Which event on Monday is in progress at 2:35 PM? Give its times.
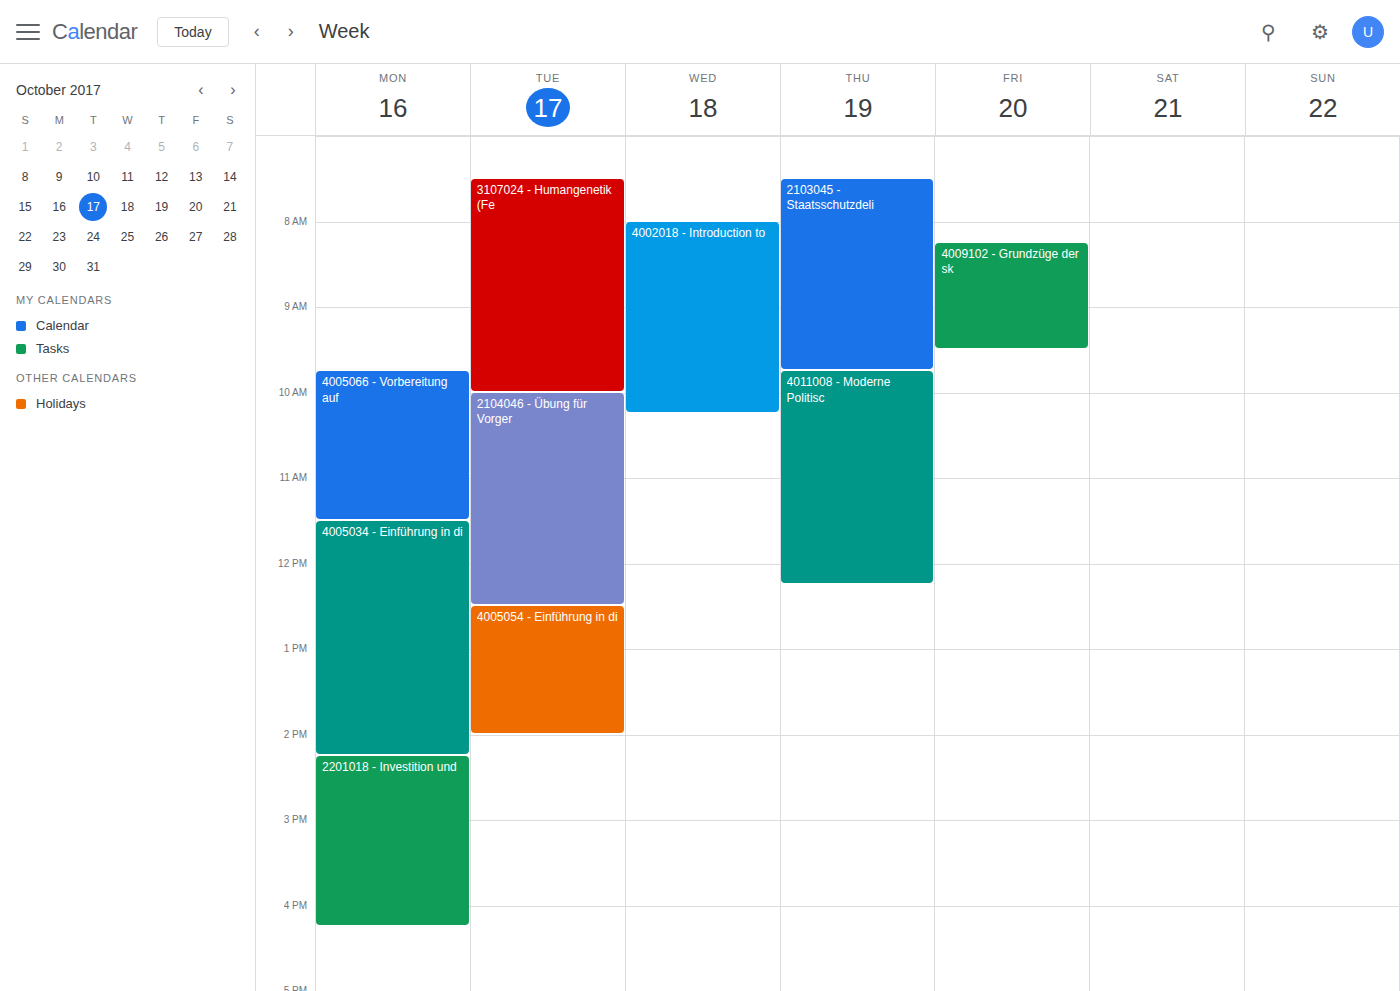
"2201018 - Investition und", 2:15 PM to 4:15 PM